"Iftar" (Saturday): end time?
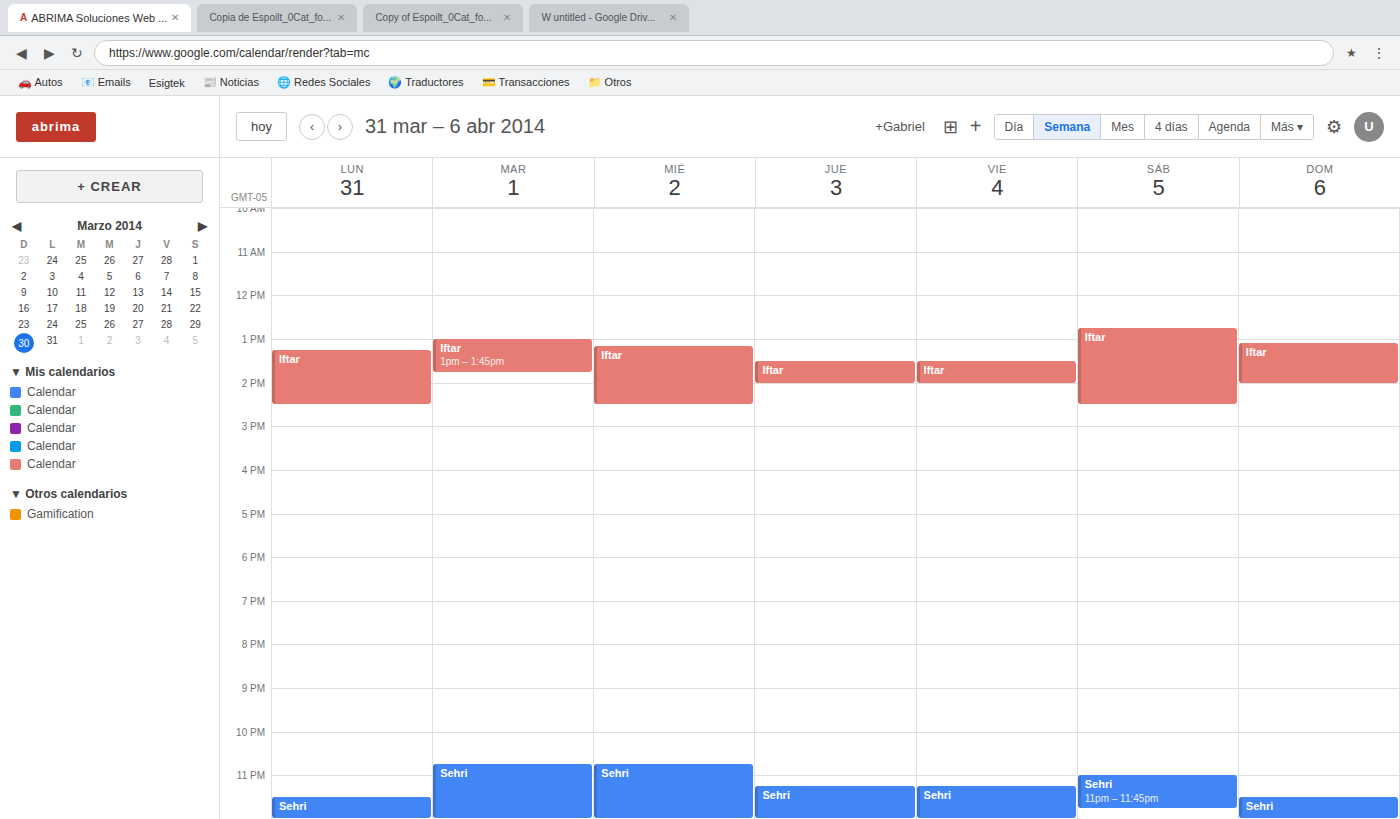
2:30 PM